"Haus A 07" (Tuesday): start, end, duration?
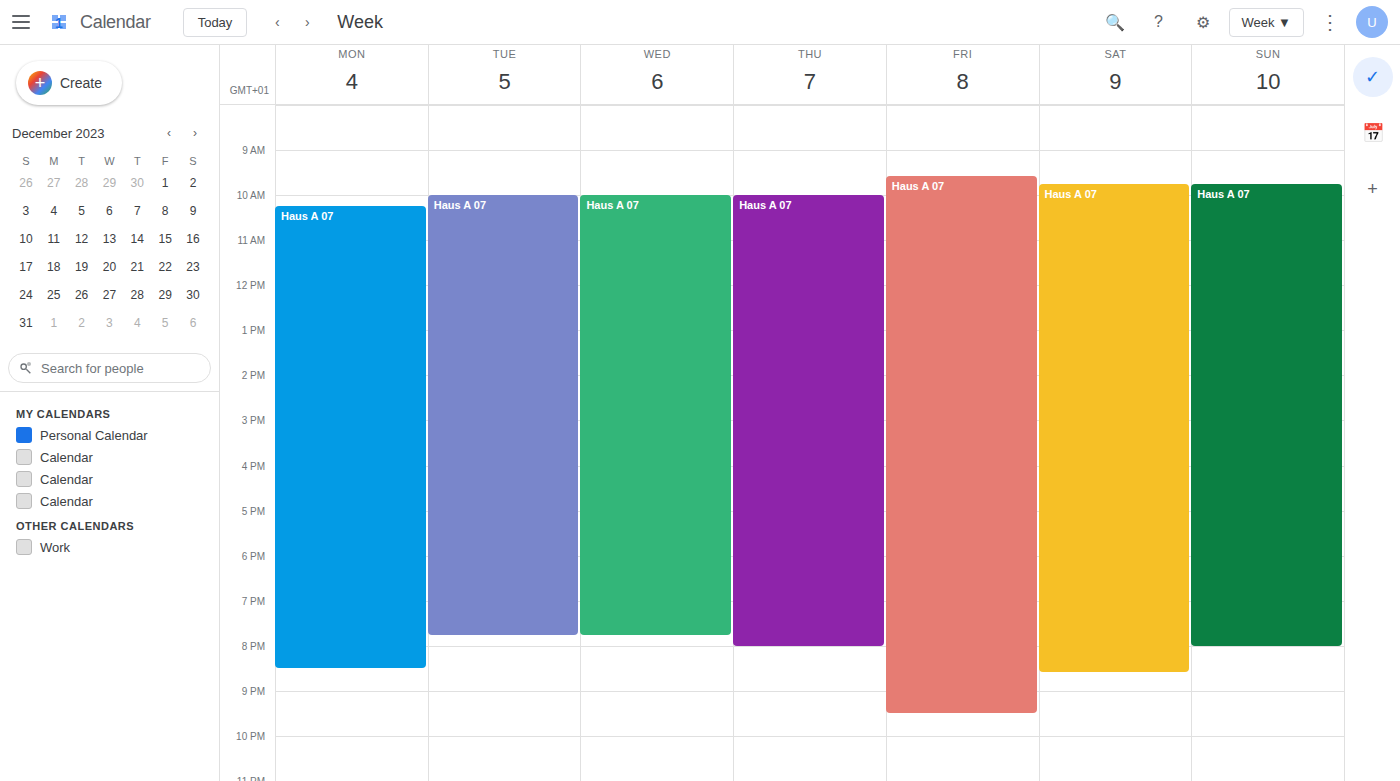
10:00 AM to 7:45 PM, 9 hours 45 minutes